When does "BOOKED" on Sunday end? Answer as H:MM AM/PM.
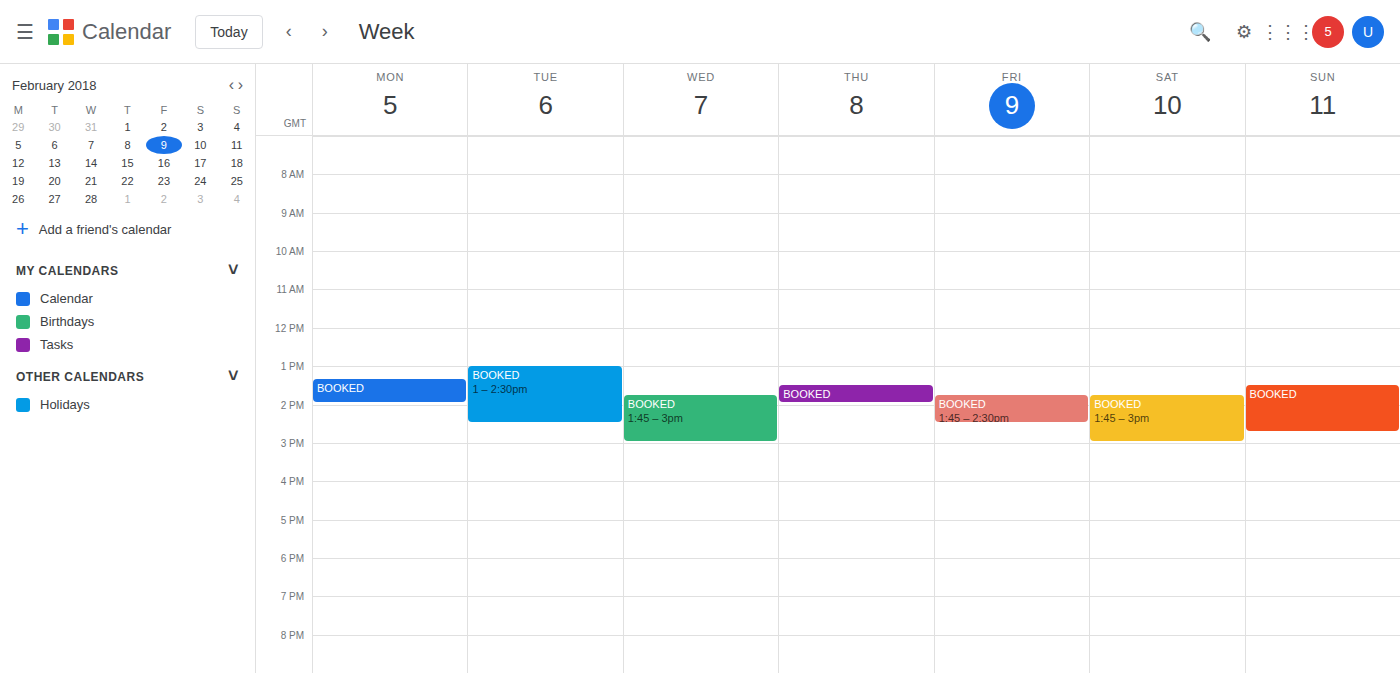
2:45 PM